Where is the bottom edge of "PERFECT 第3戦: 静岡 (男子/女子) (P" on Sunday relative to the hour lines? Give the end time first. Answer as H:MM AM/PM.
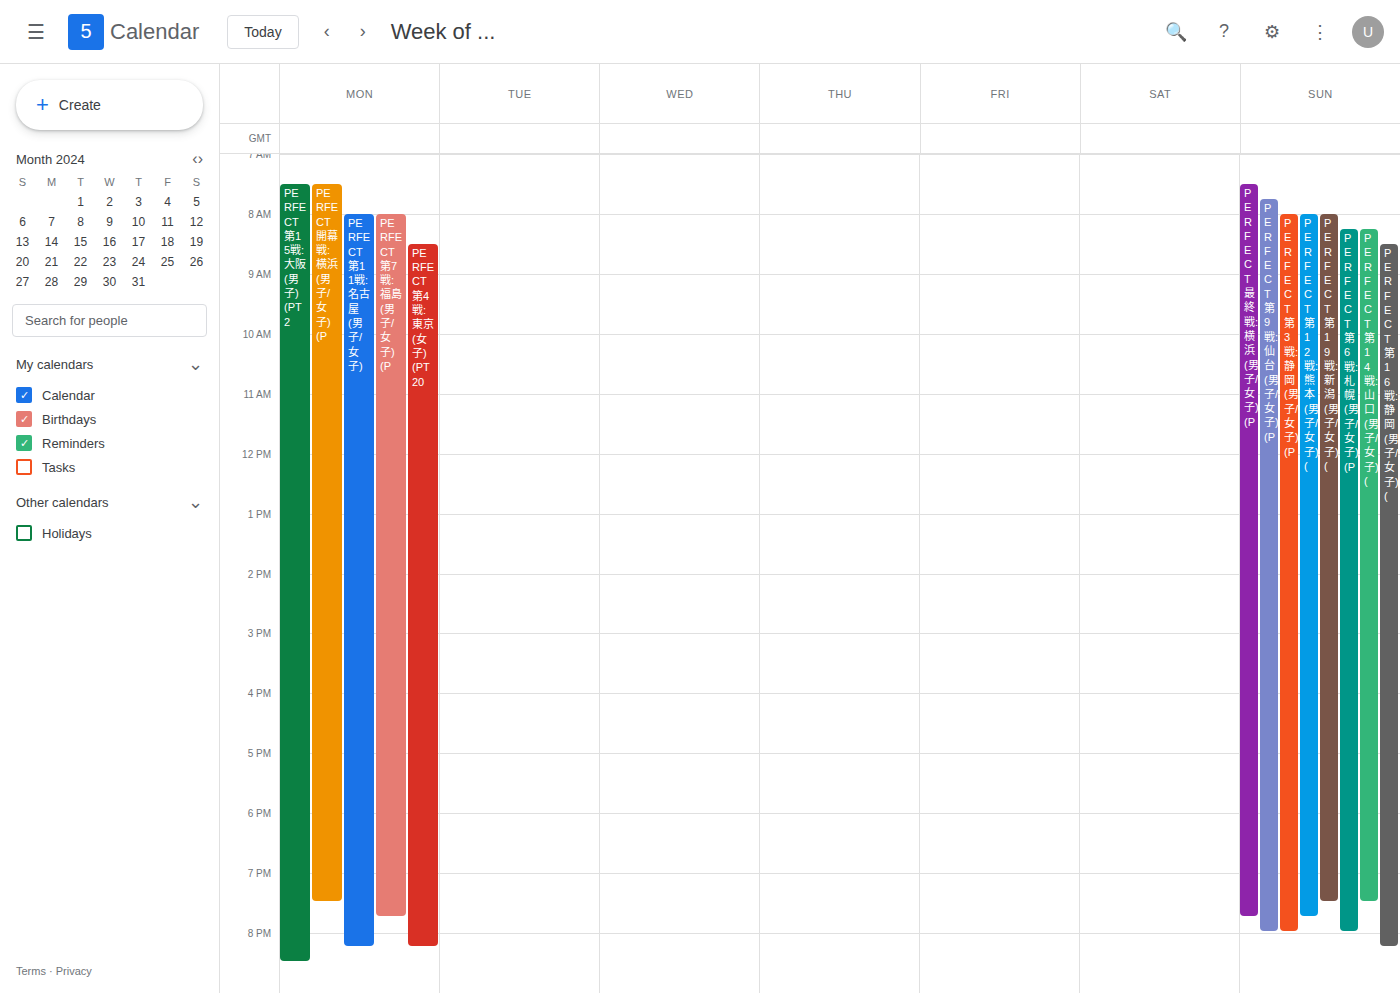
8:00 PM -- exactly on the 8 PM line.